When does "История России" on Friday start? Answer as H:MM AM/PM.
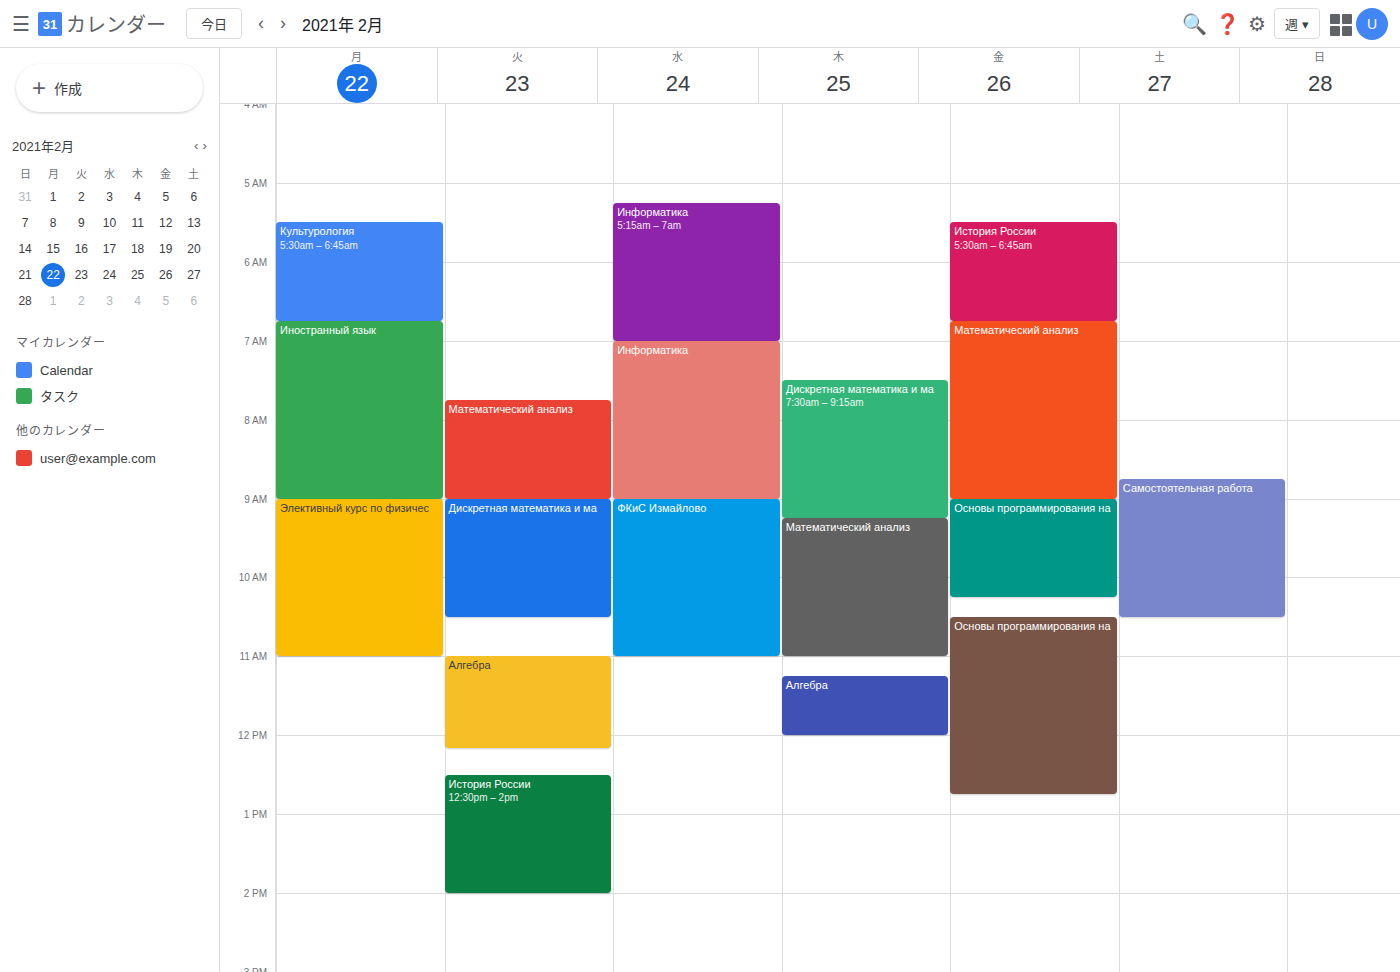
5:30 AM